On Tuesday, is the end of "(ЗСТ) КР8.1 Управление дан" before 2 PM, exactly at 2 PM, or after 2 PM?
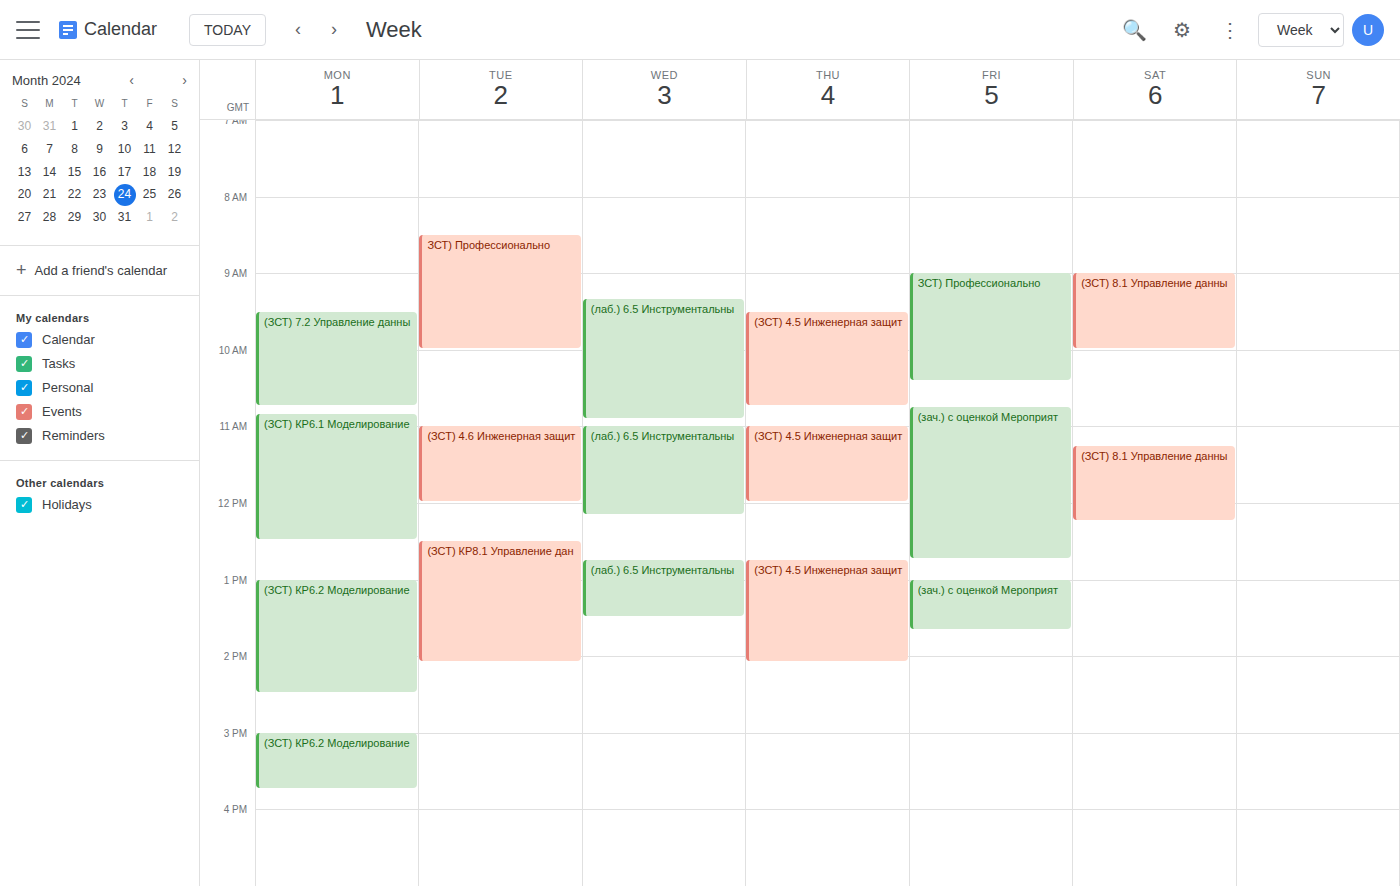
2:05 PM -- after 2 PM, 5 minutes below the 2 PM line.